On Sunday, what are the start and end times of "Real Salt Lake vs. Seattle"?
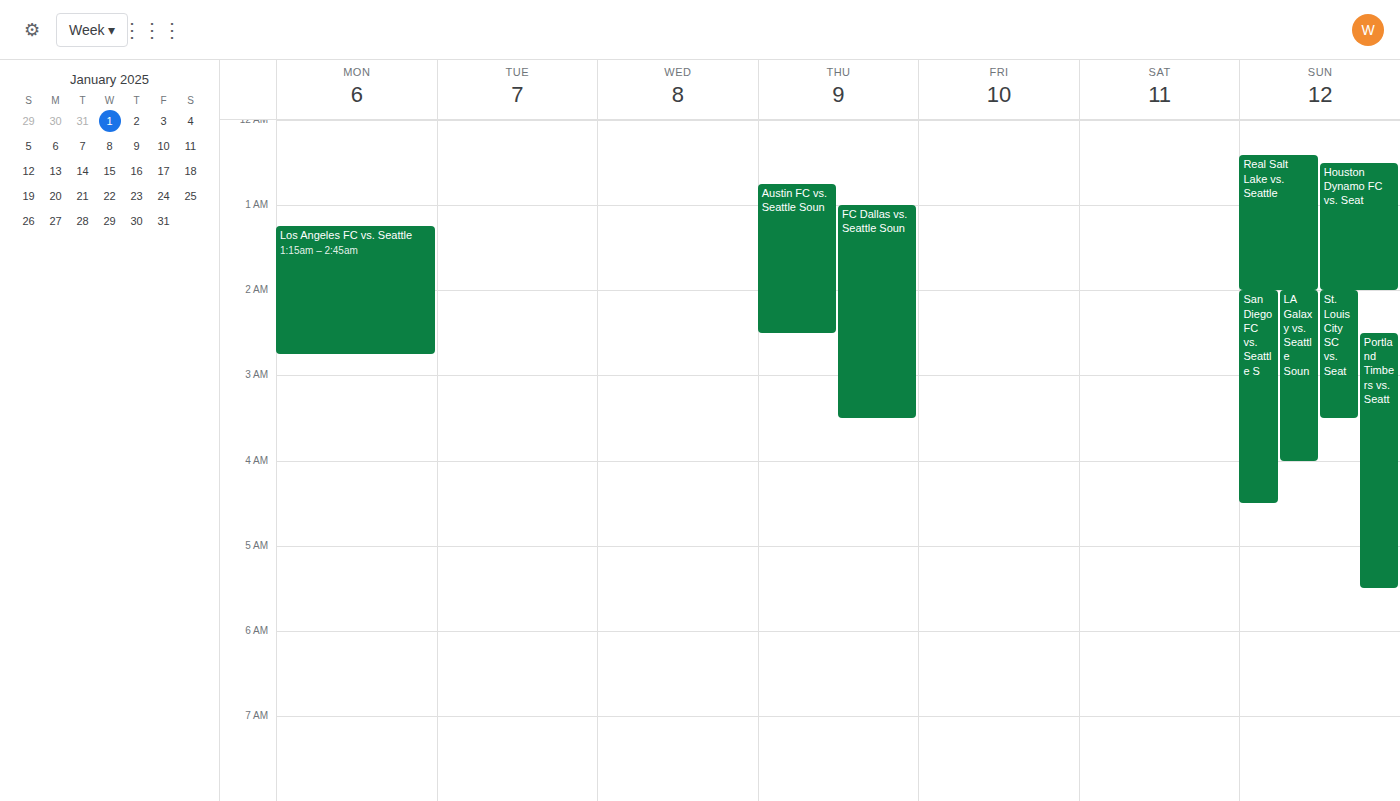
12:25 AM to 2:00 AM